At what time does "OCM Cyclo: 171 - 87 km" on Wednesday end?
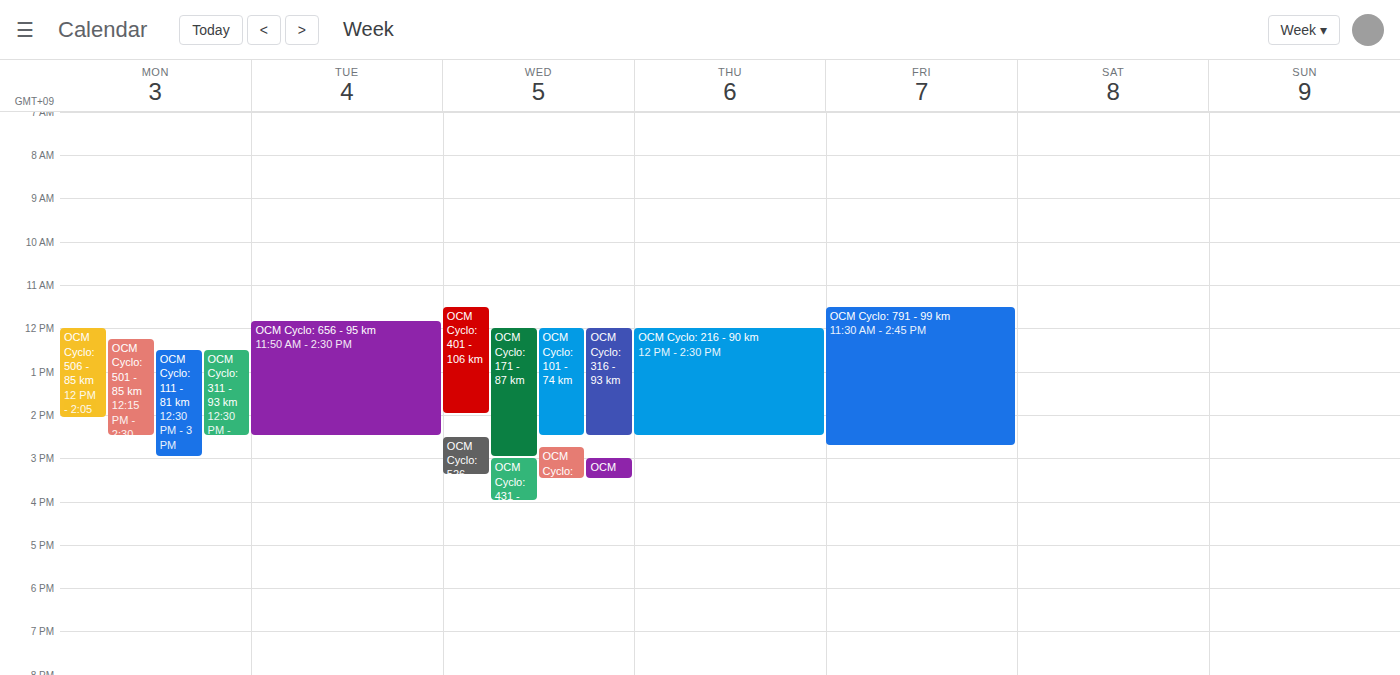
3:00 PM